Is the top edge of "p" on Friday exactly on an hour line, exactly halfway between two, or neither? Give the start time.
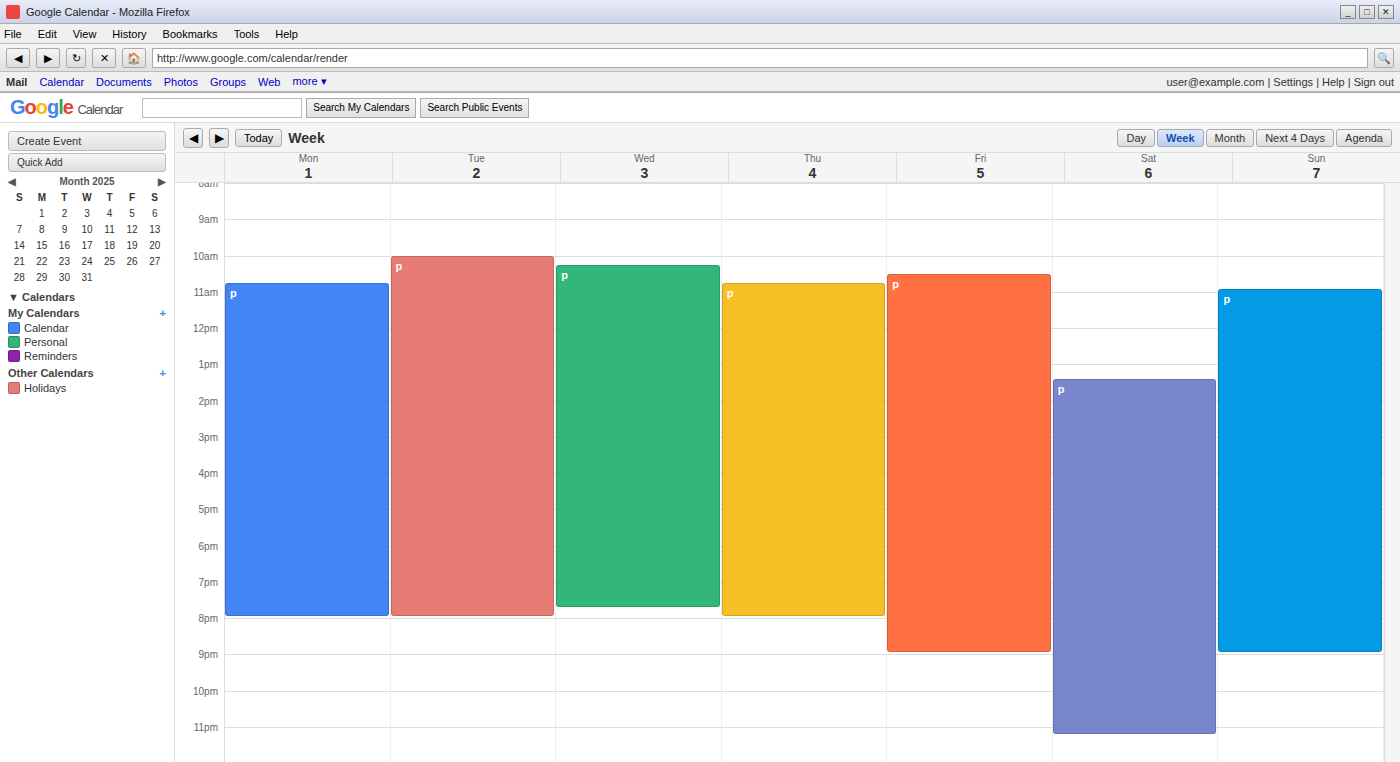
10:30 AM -- halfway between the 10 AM and 11 AM lines.